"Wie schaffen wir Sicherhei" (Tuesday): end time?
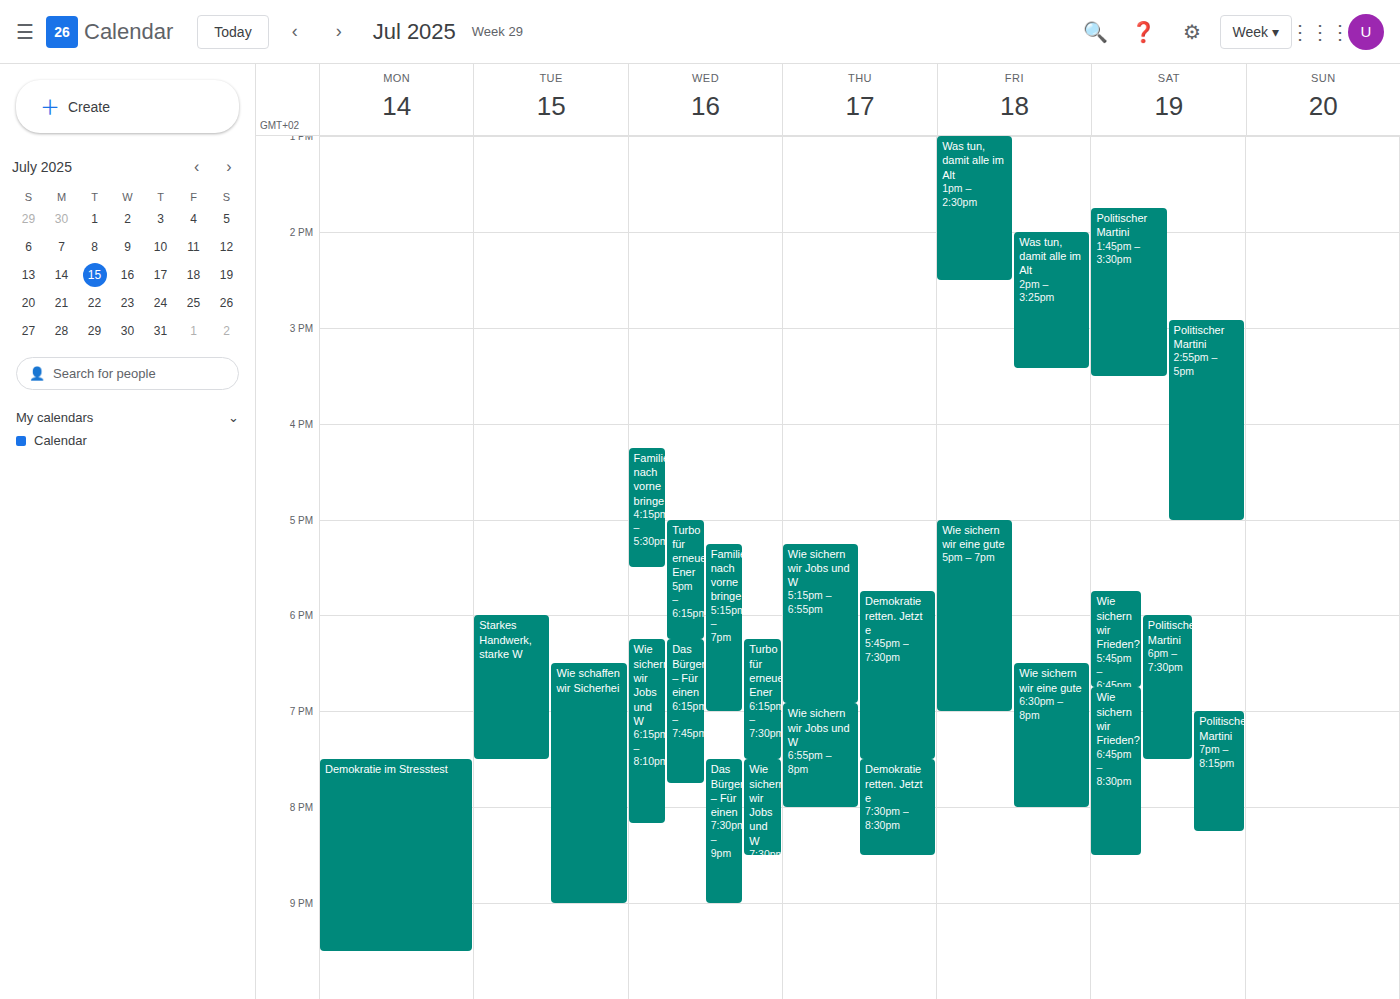
9:00 PM